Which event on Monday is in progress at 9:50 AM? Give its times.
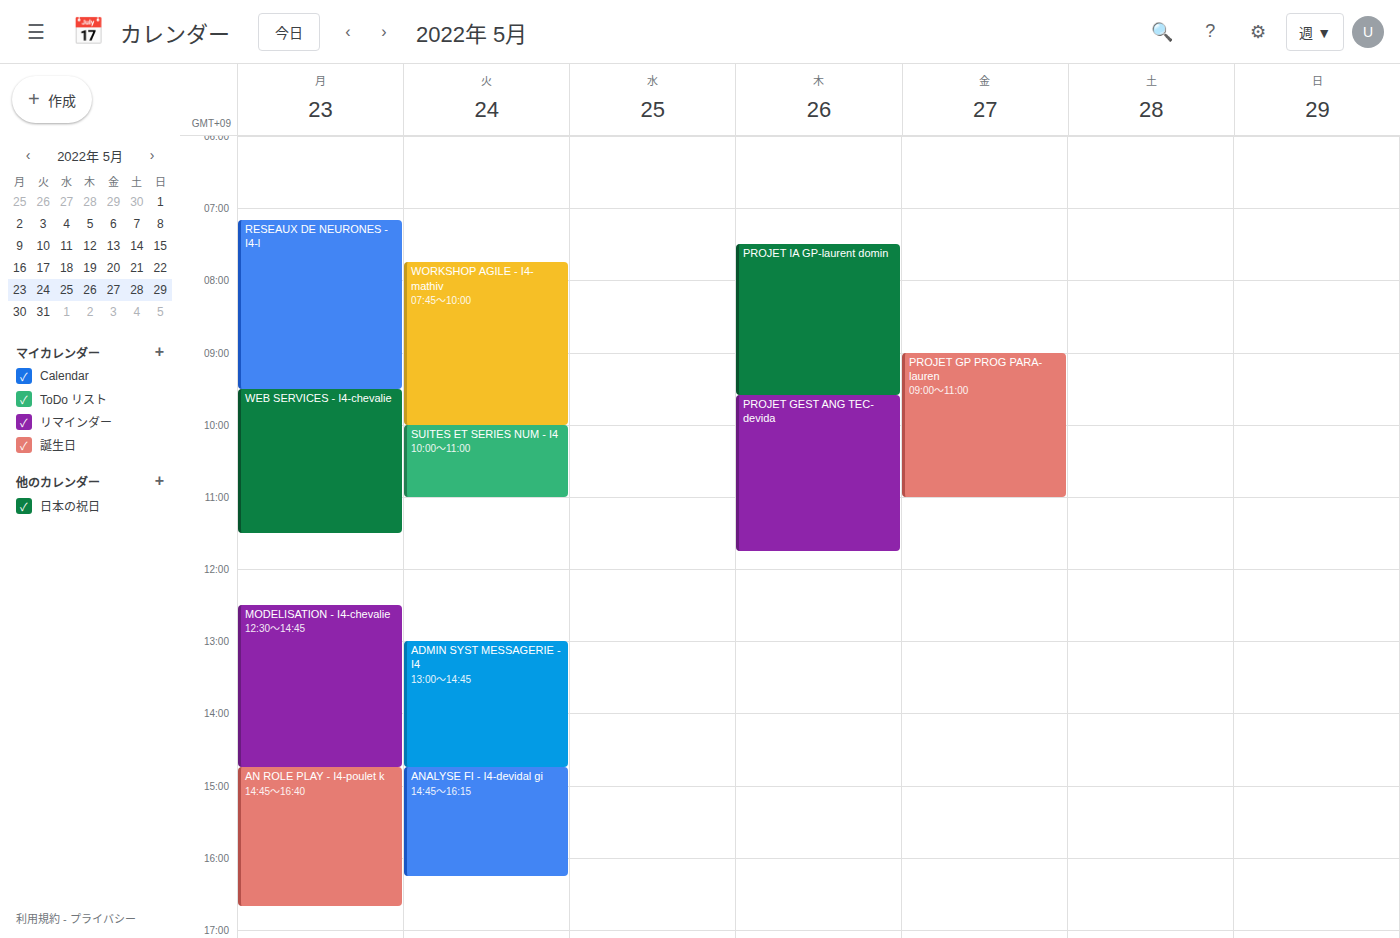
"WEB SERVICES - I4-chevalie", 9:30 AM to 11:30 AM